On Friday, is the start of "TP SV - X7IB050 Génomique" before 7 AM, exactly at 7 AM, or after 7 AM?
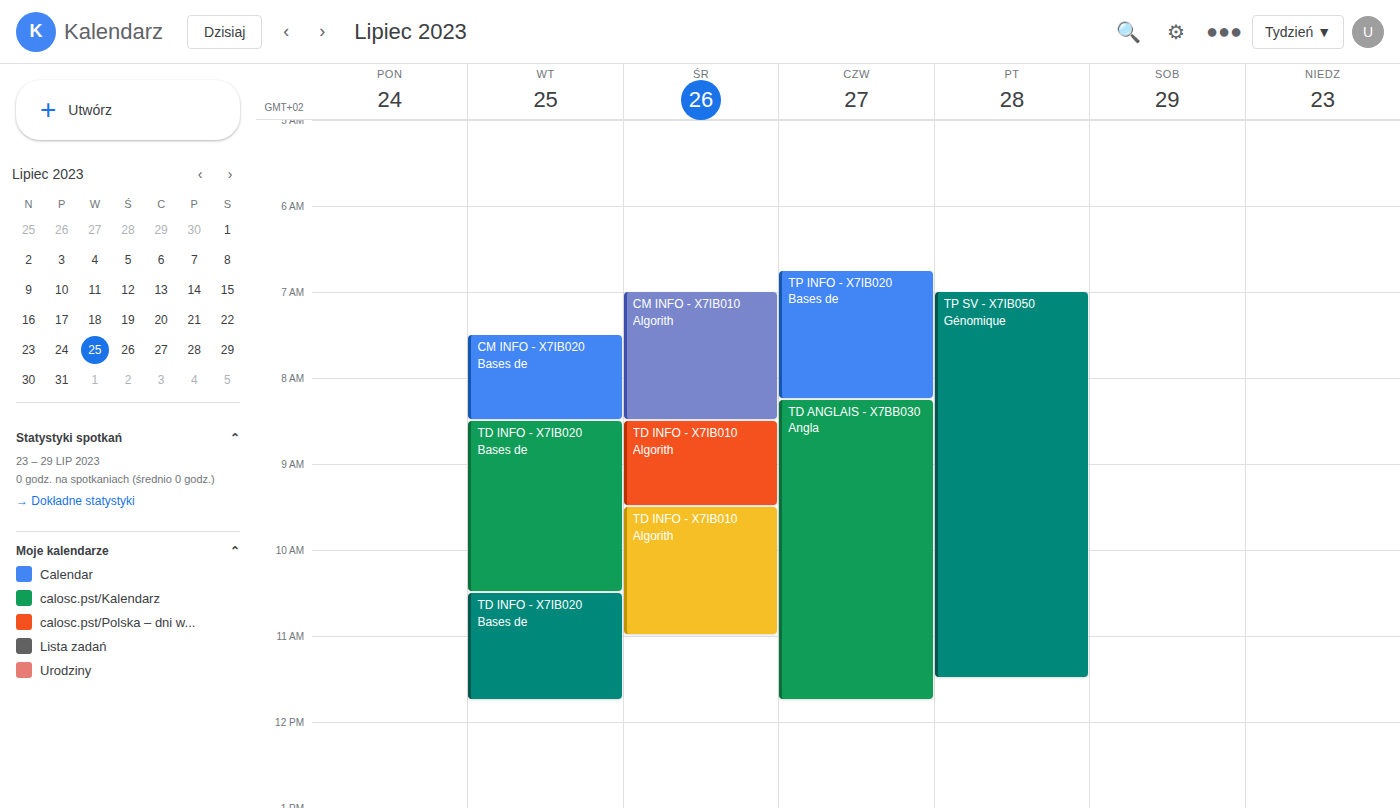
7:00 AM -- exactly at 7 AM, on the 7 AM line.